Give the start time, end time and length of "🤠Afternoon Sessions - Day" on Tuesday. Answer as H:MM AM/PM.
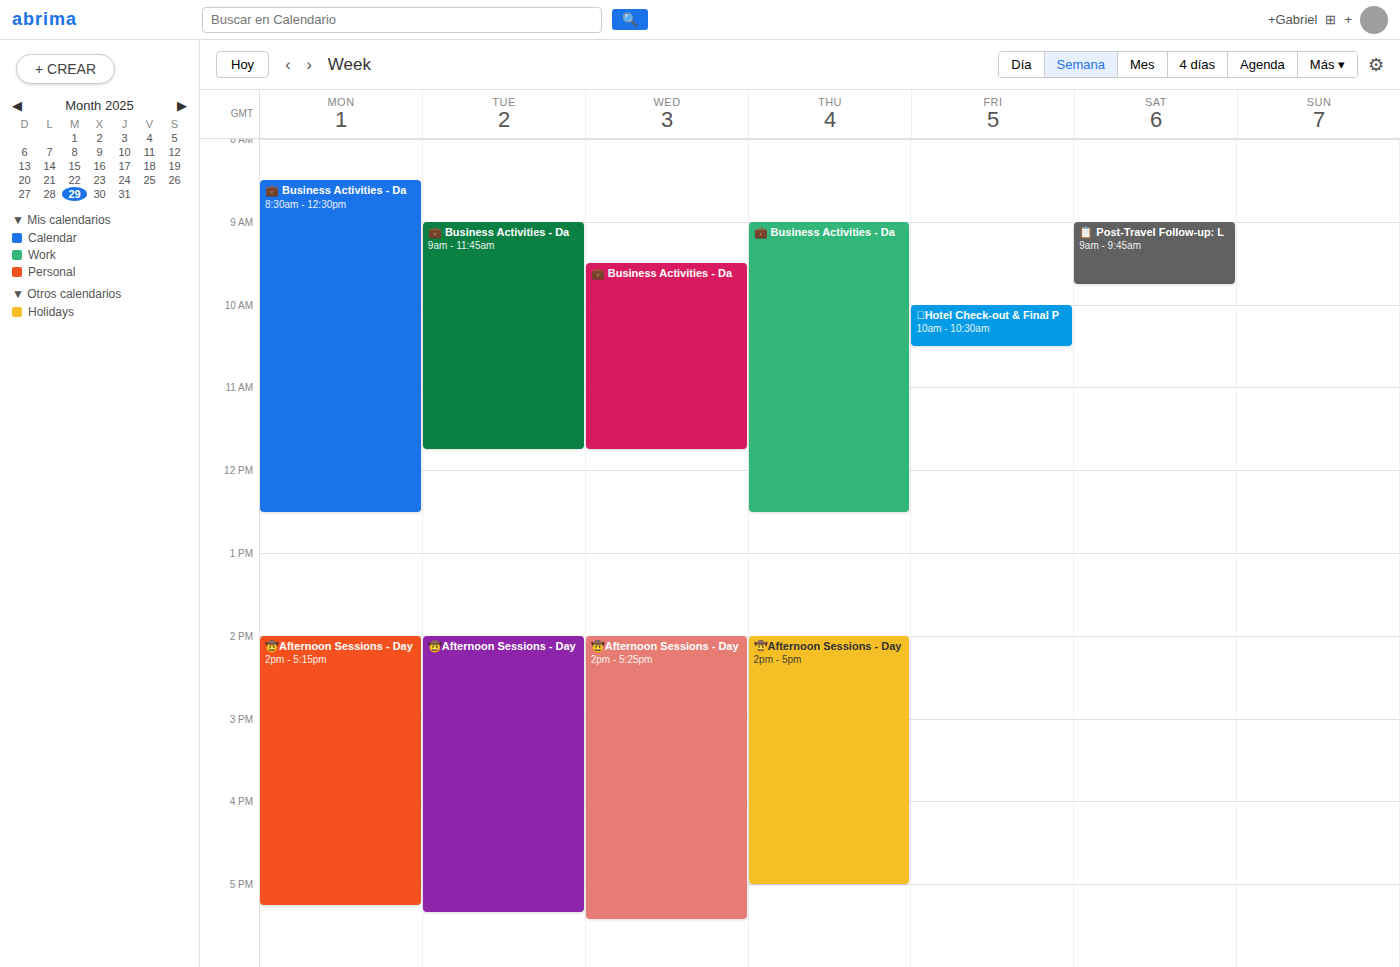
2:00 PM to 5:20 PM, 3 hours 20 minutes